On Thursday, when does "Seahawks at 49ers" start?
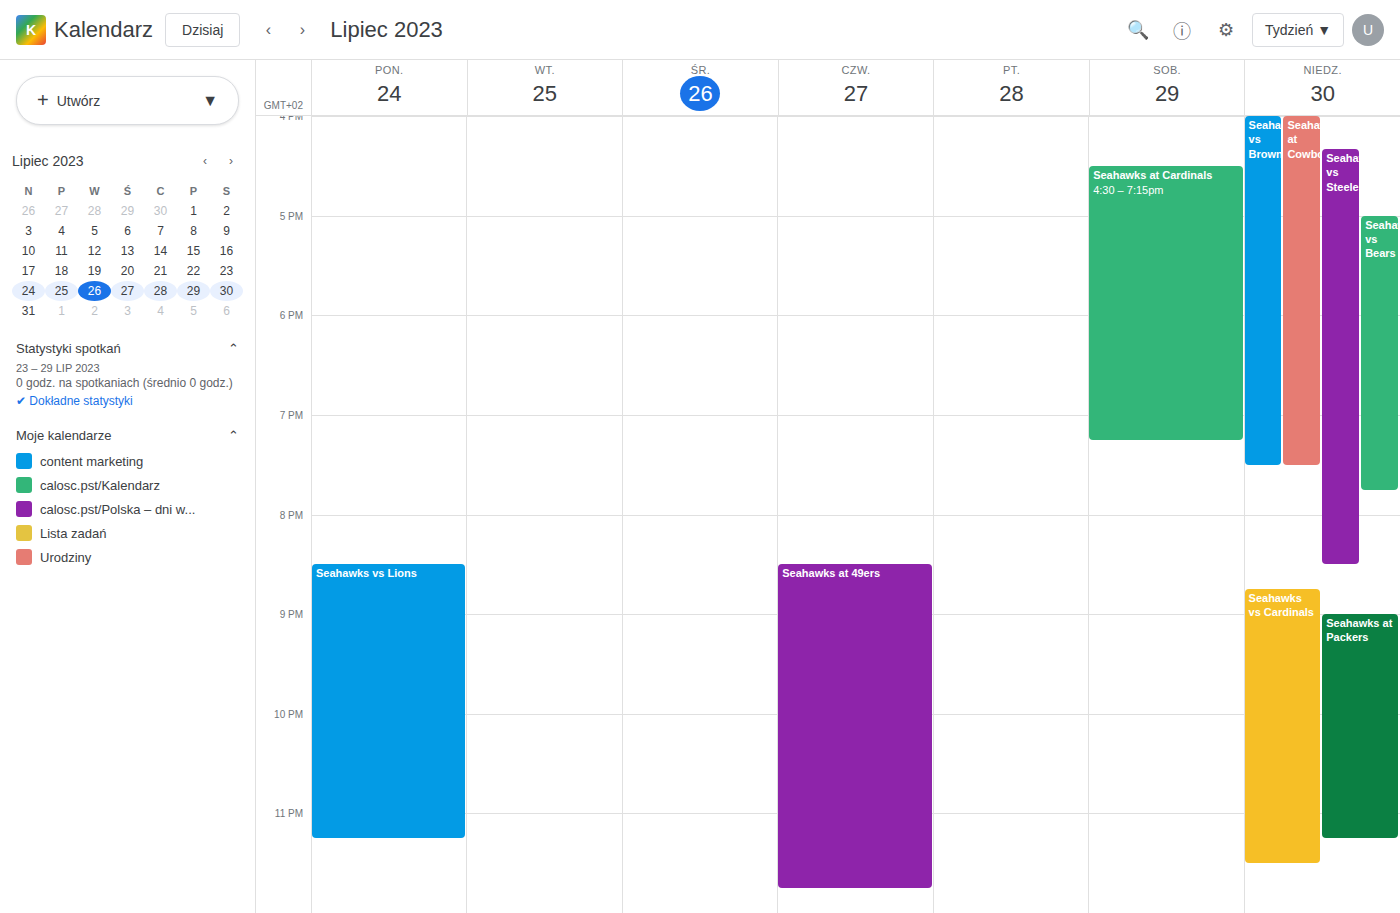
8:30 PM